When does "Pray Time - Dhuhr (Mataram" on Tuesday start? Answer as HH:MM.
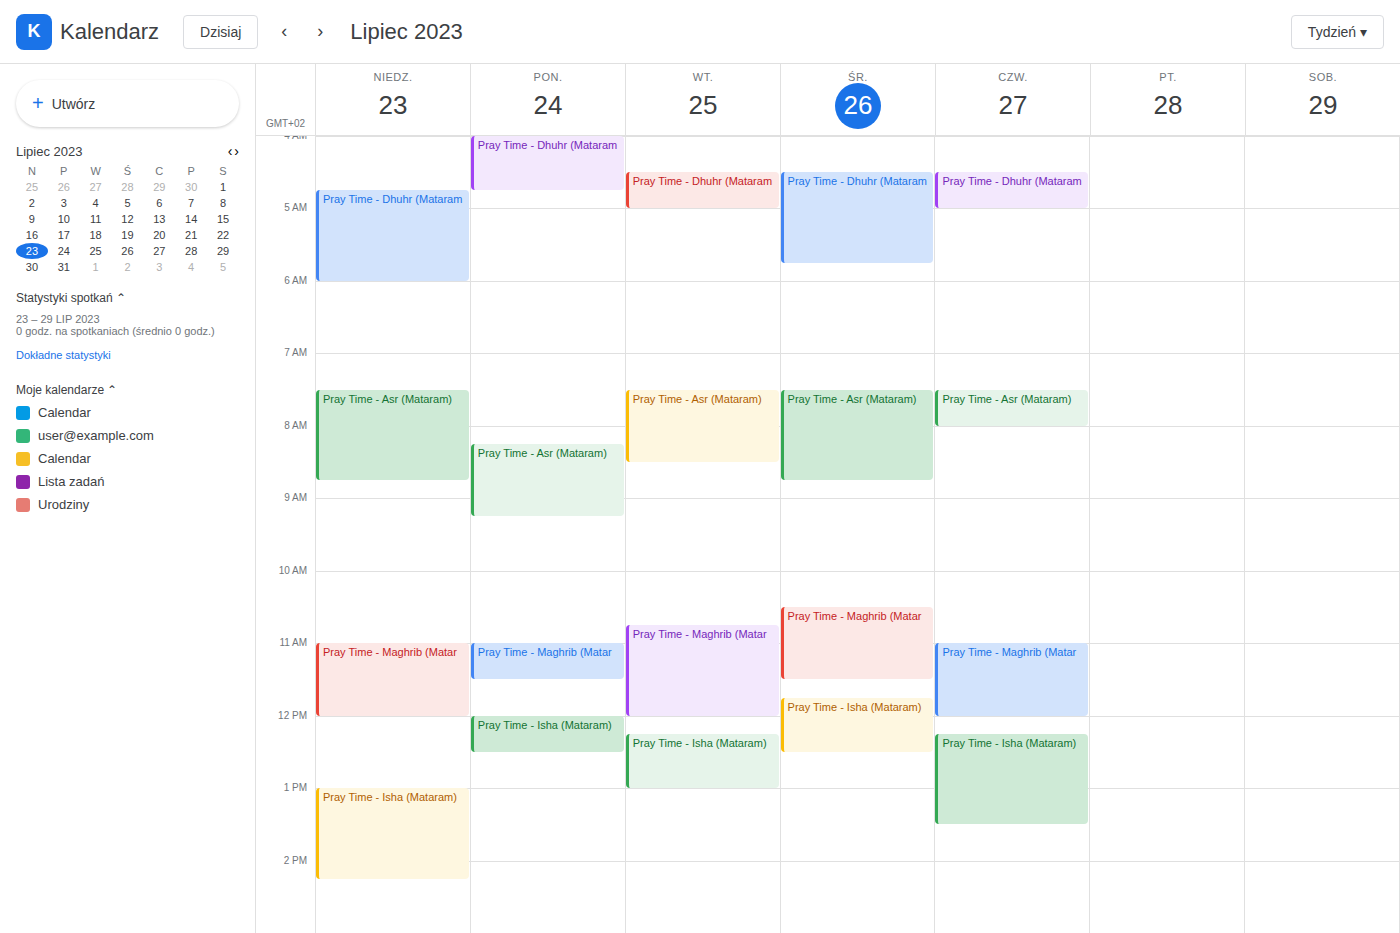
04:30